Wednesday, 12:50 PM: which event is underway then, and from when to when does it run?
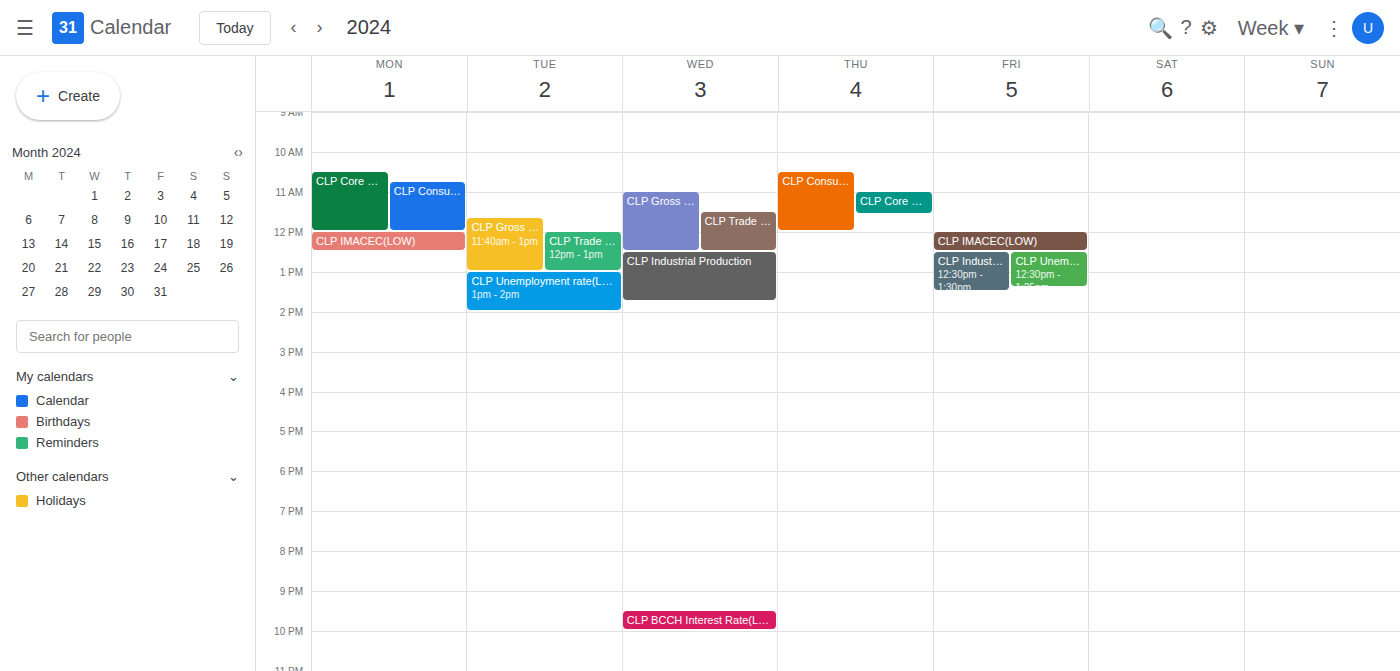
"CLP Industrial Production", 12:30 PM to 1:45 PM